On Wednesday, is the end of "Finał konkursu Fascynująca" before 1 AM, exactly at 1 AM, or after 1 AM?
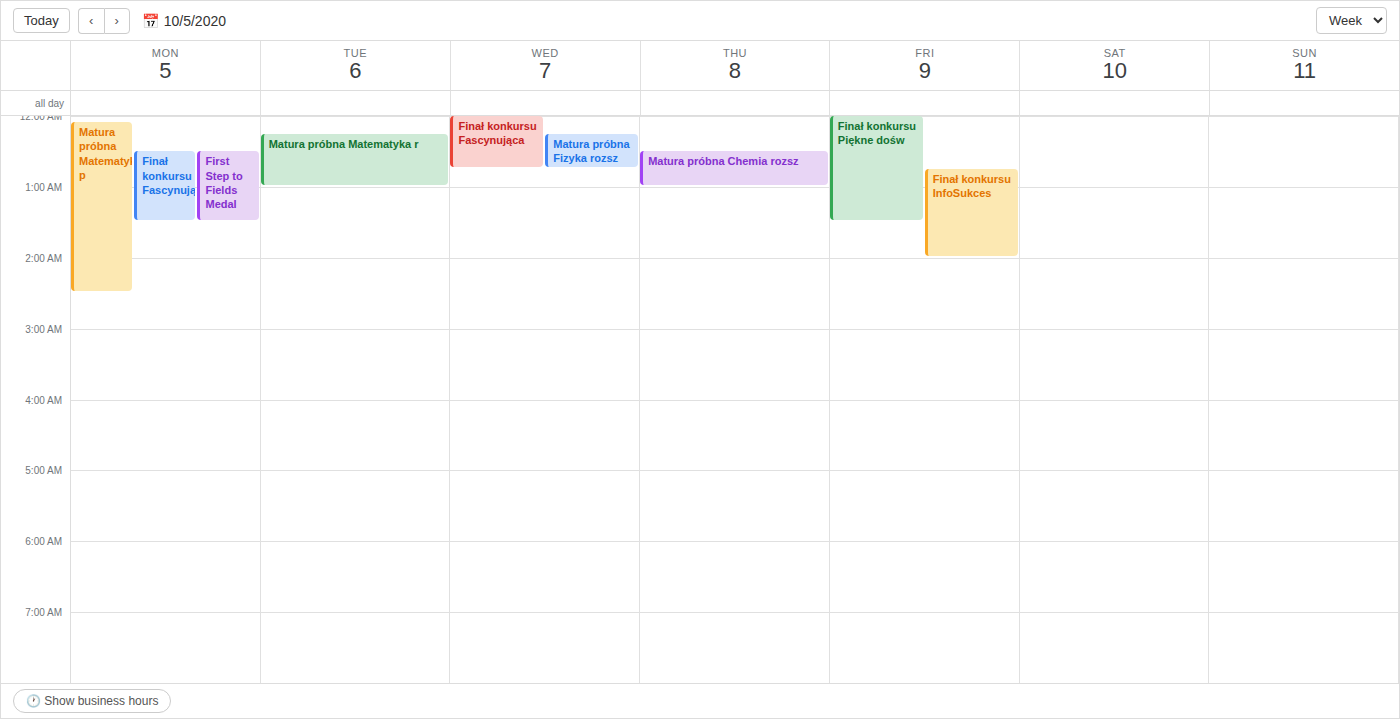
12:45 AM -- before 1 AM, 15 minutes above the 1 AM line.